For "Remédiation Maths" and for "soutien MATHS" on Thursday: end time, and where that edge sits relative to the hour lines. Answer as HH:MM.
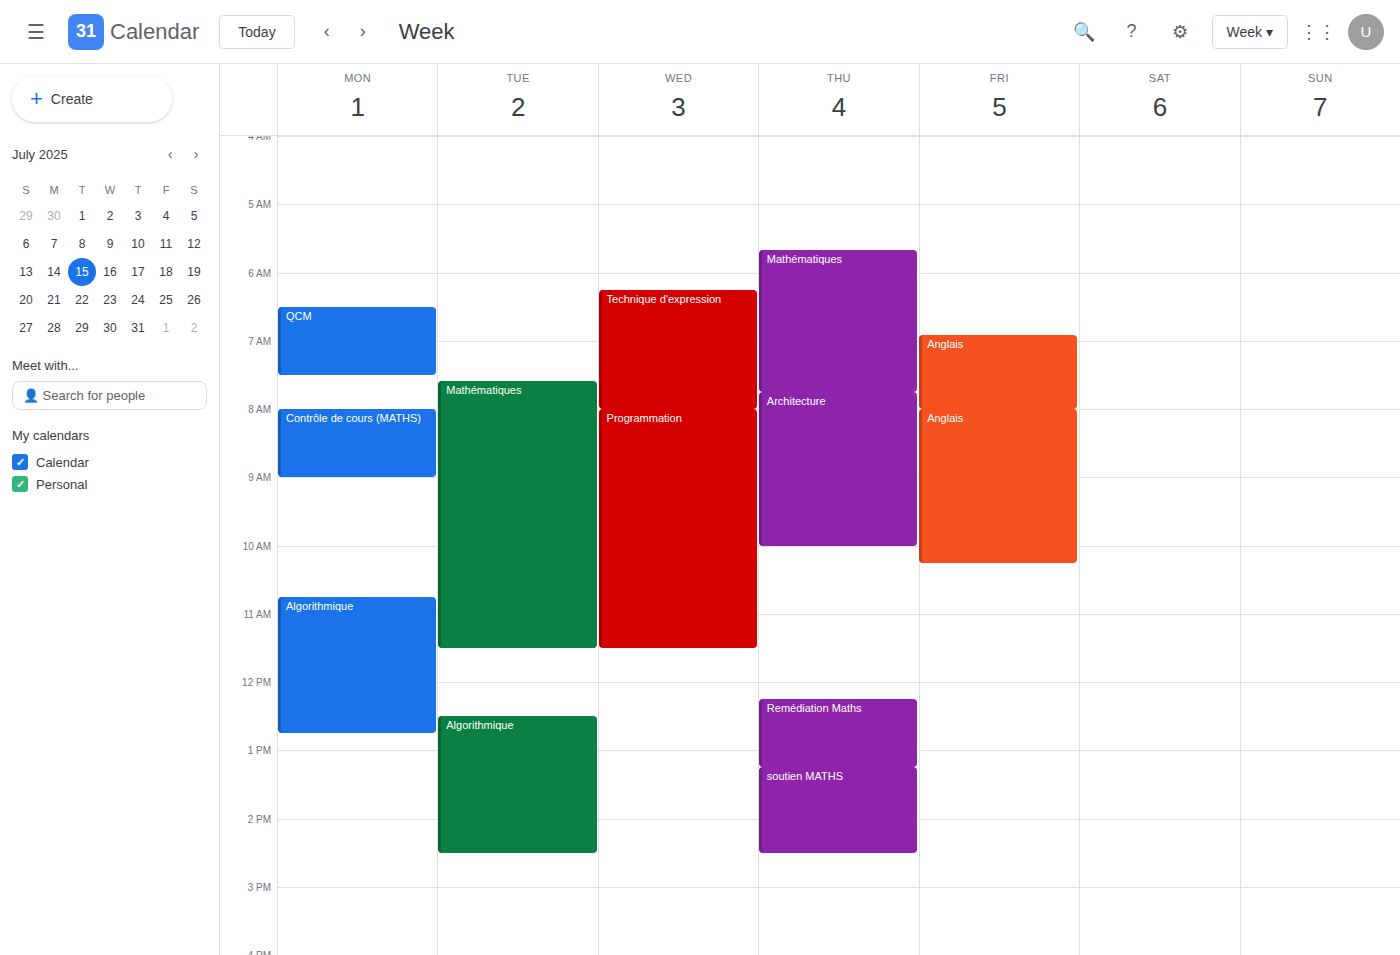
"Remédiation Maths": 13:15, neither: a quarter of the way from the 13:00 line to the 14:00 line. "soutien MATHS": 14:30, halfway between the 14:00 and 15:00 lines.